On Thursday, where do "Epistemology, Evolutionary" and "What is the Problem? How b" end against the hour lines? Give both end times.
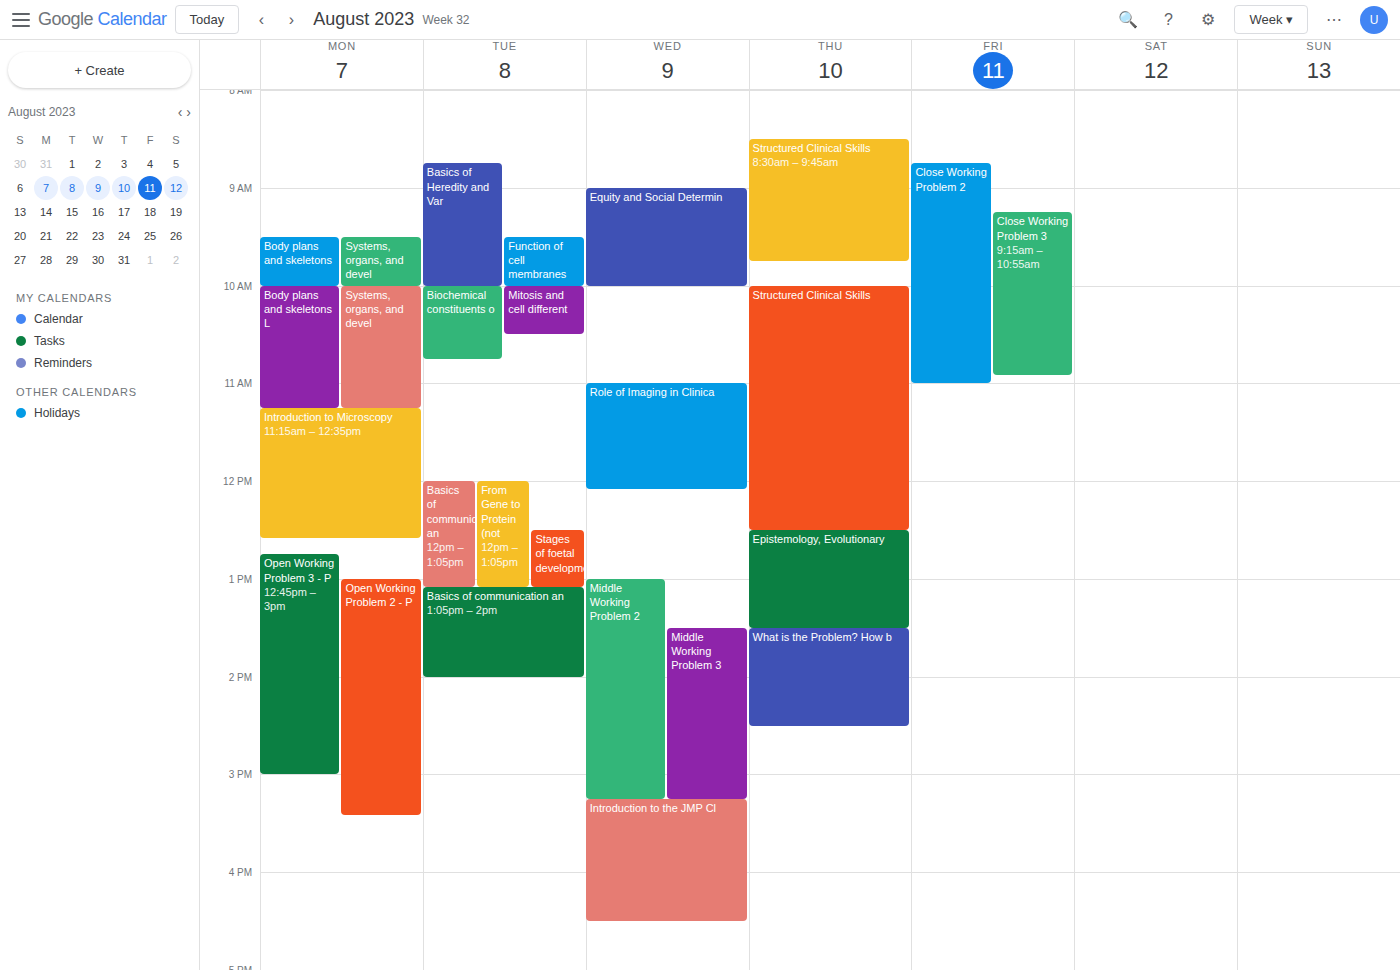
"Epistemology, Evolutionary": 1:30 PM, halfway between the 1 PM and 2 PM lines. "What is the Problem? How b": 2:30 PM, halfway between the 2 PM and 3 PM lines.